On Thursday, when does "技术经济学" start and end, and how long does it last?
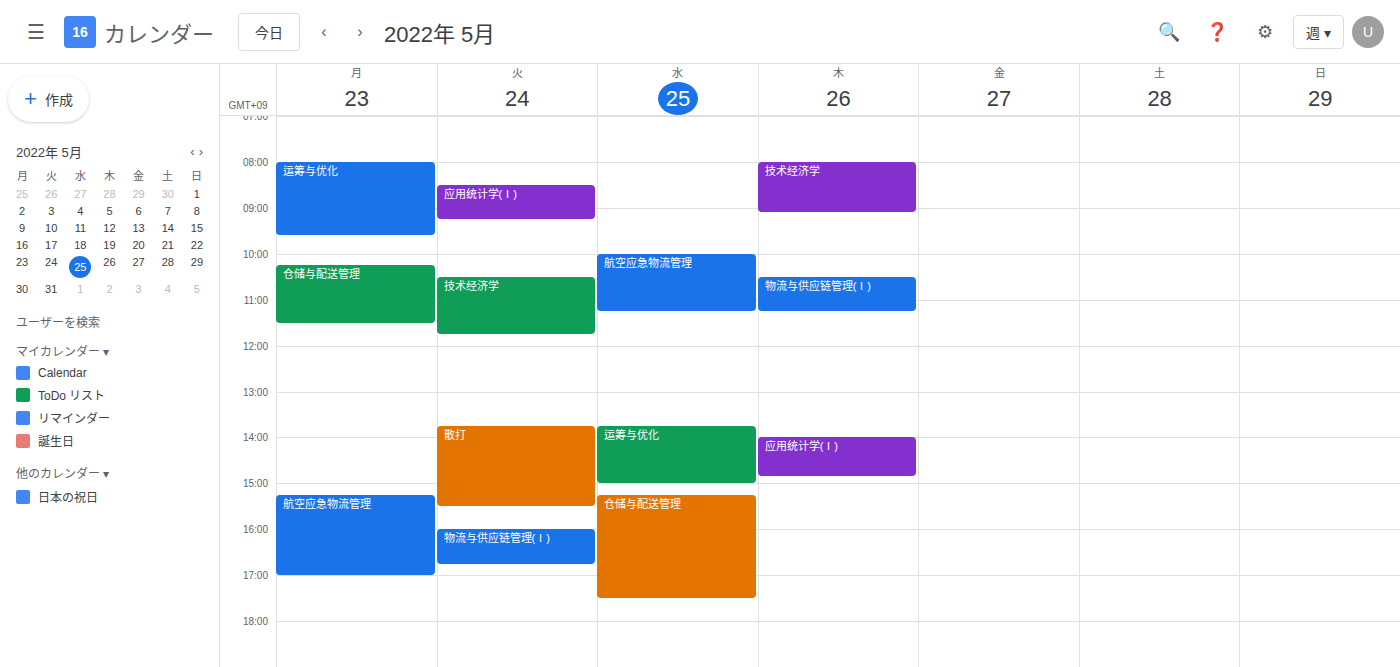
8:00 AM to 9:05 AM, 1 hour 5 minutes